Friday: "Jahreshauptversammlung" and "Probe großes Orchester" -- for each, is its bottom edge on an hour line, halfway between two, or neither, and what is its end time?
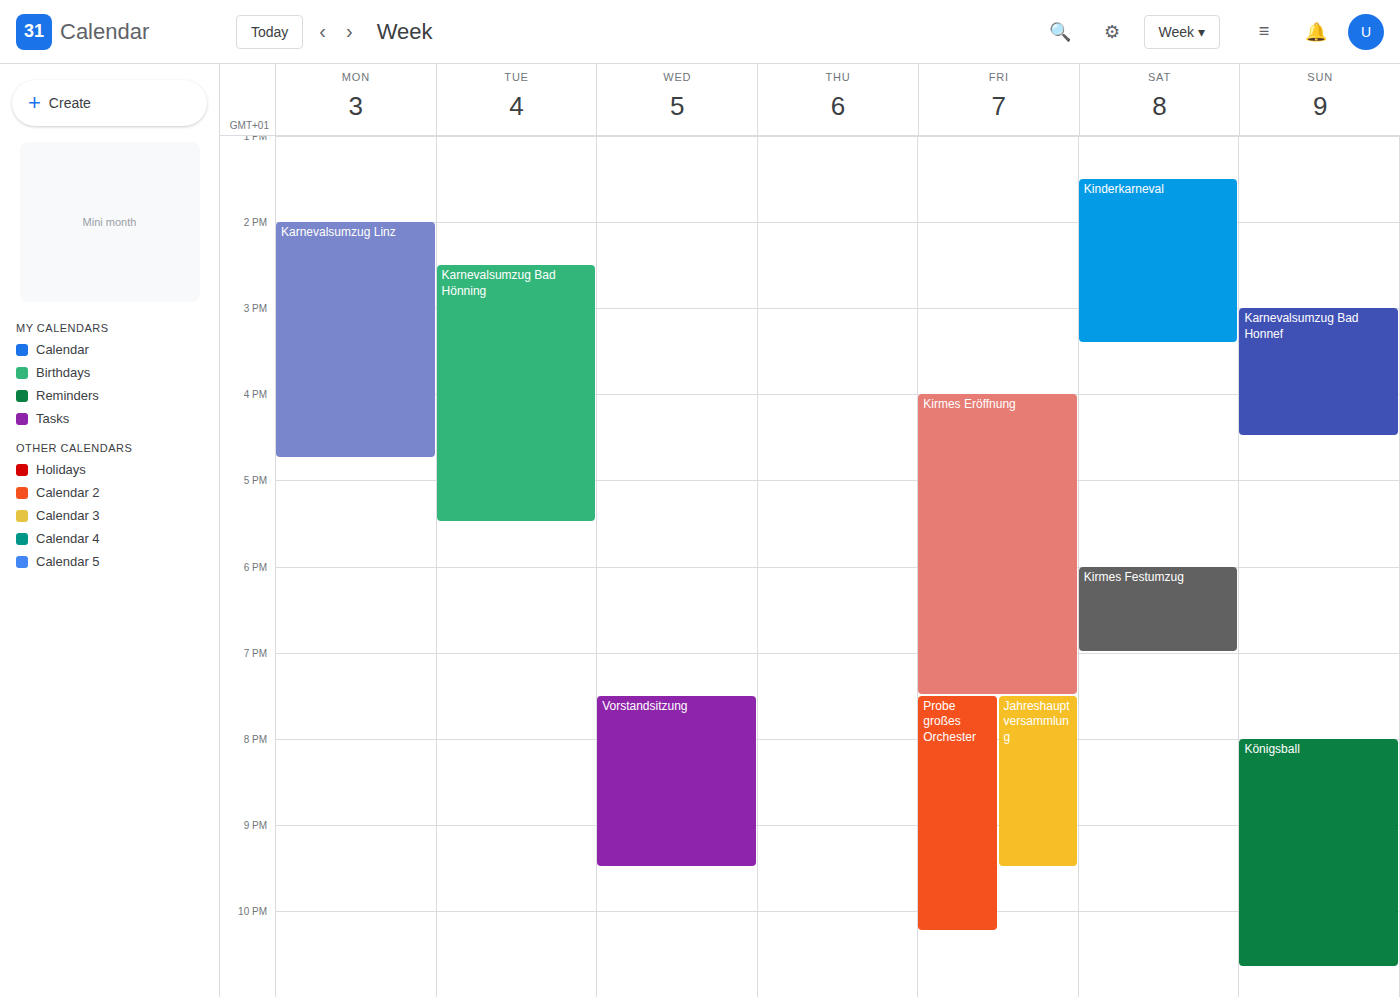
"Jahreshauptversammlung": 9:30 PM, halfway between the 9 PM and 10 PM lines. "Probe großes Orchester": 10:15 PM, neither: a quarter of the way from the 10 PM line to the 11 PM line.